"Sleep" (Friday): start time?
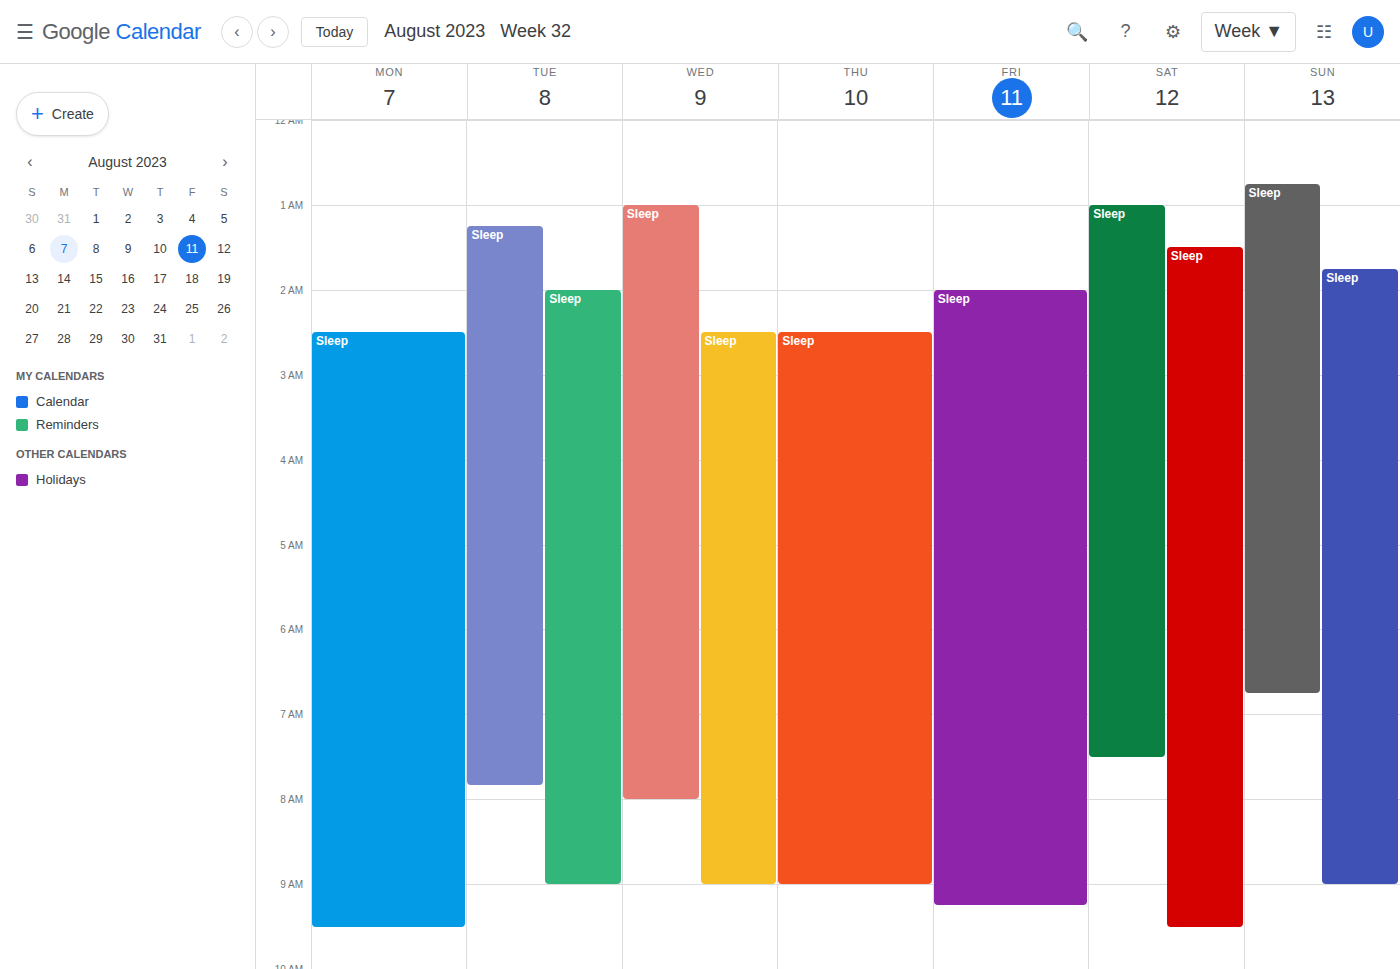
02:00